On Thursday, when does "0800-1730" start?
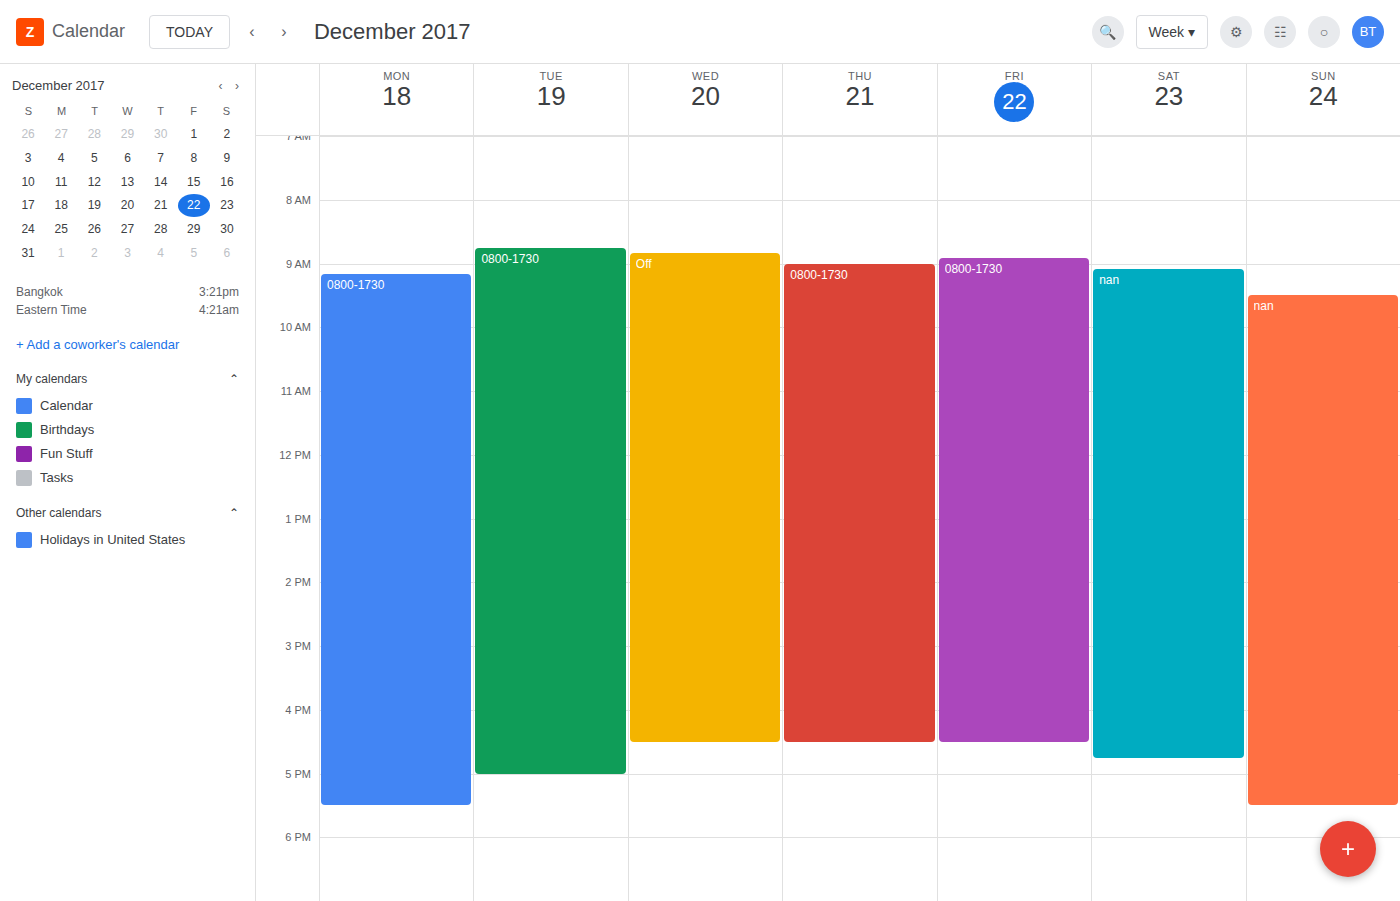
9:00 AM